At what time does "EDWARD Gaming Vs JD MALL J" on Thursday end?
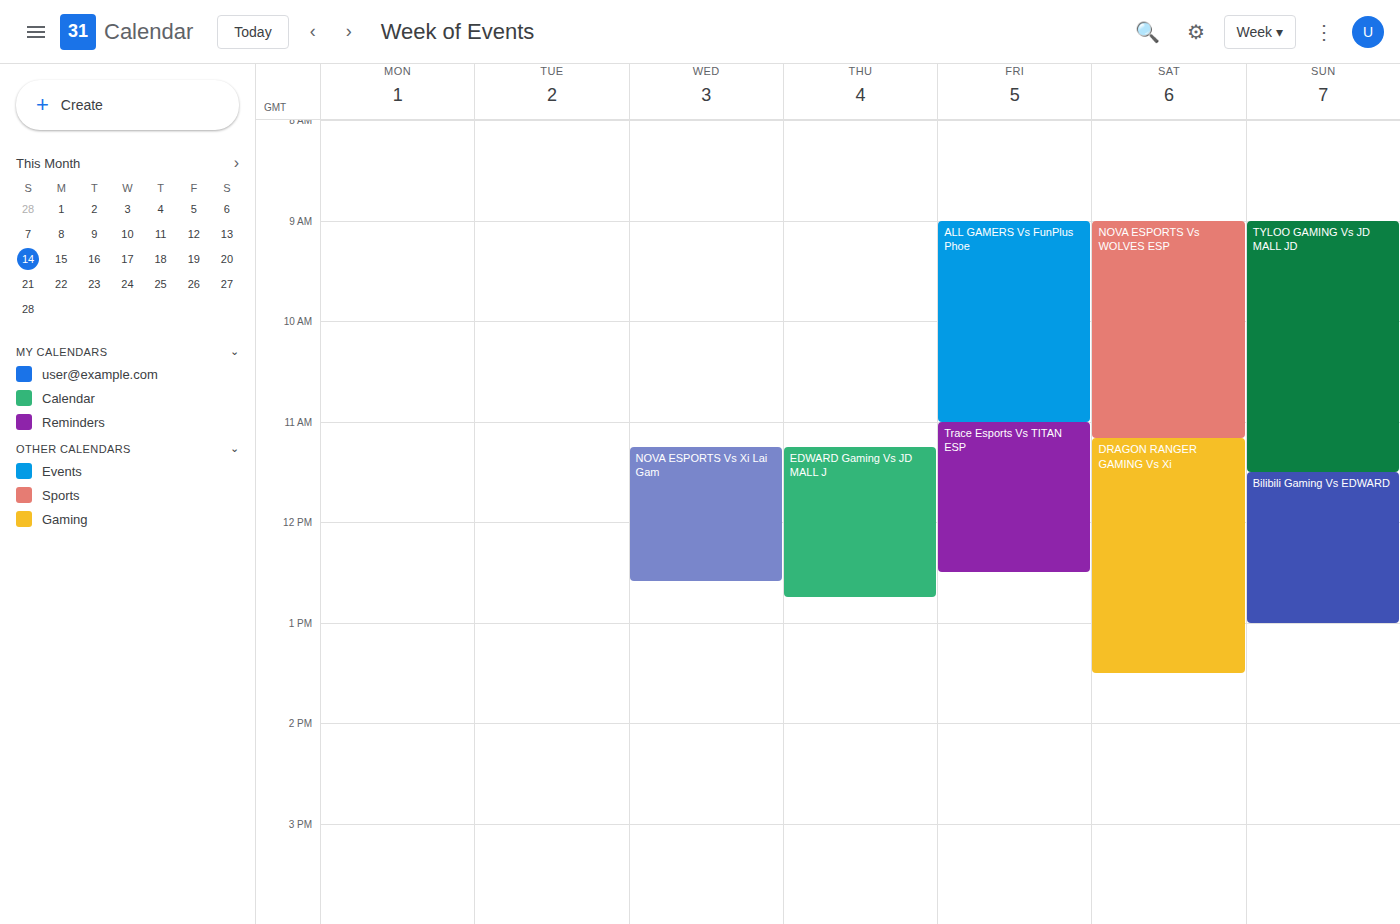
12:45 PM